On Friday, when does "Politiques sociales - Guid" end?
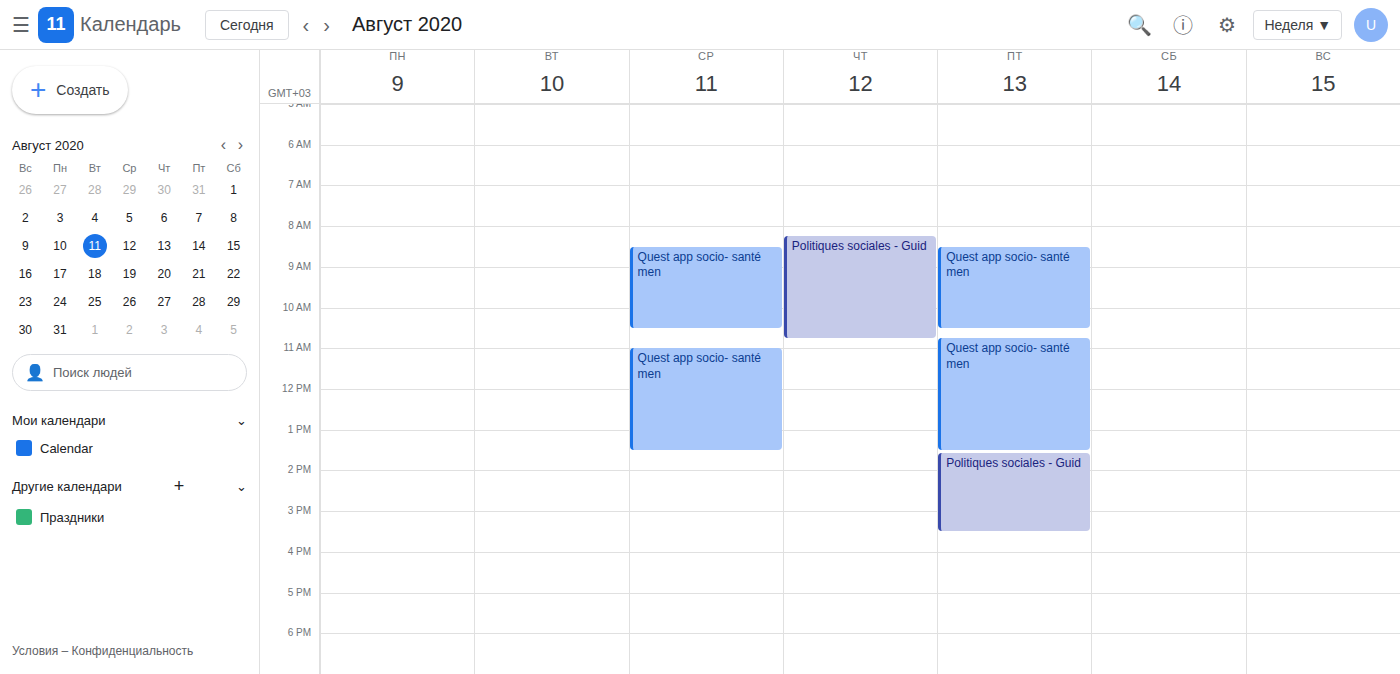
15:30